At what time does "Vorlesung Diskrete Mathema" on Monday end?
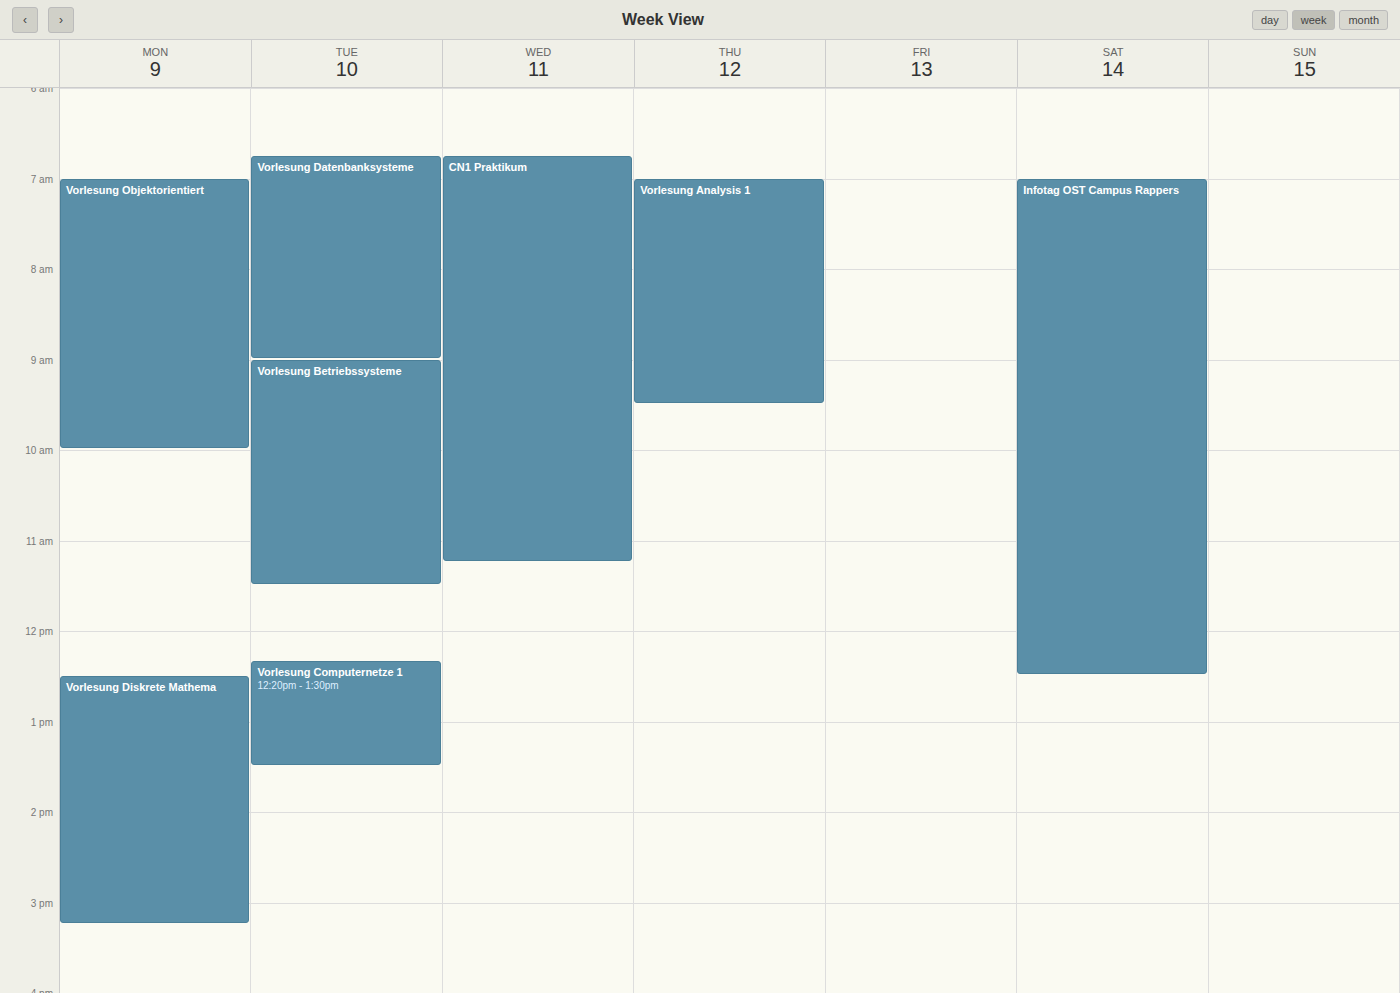
3:15 PM